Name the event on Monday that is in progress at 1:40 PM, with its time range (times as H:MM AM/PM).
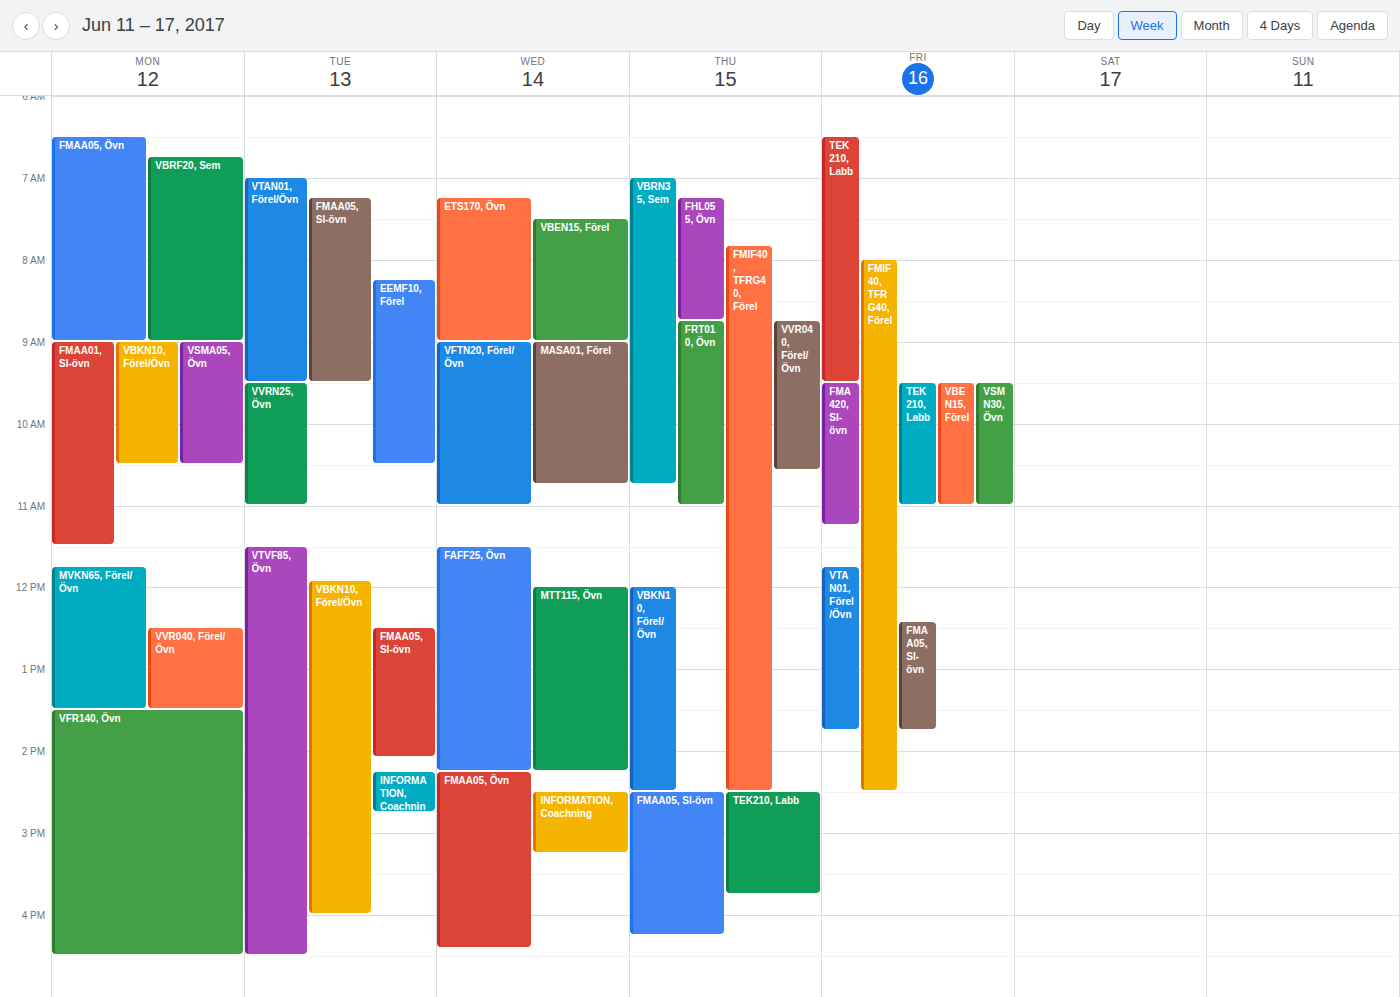
"VFR140, Övn", 1:30 PM to 4:30 PM